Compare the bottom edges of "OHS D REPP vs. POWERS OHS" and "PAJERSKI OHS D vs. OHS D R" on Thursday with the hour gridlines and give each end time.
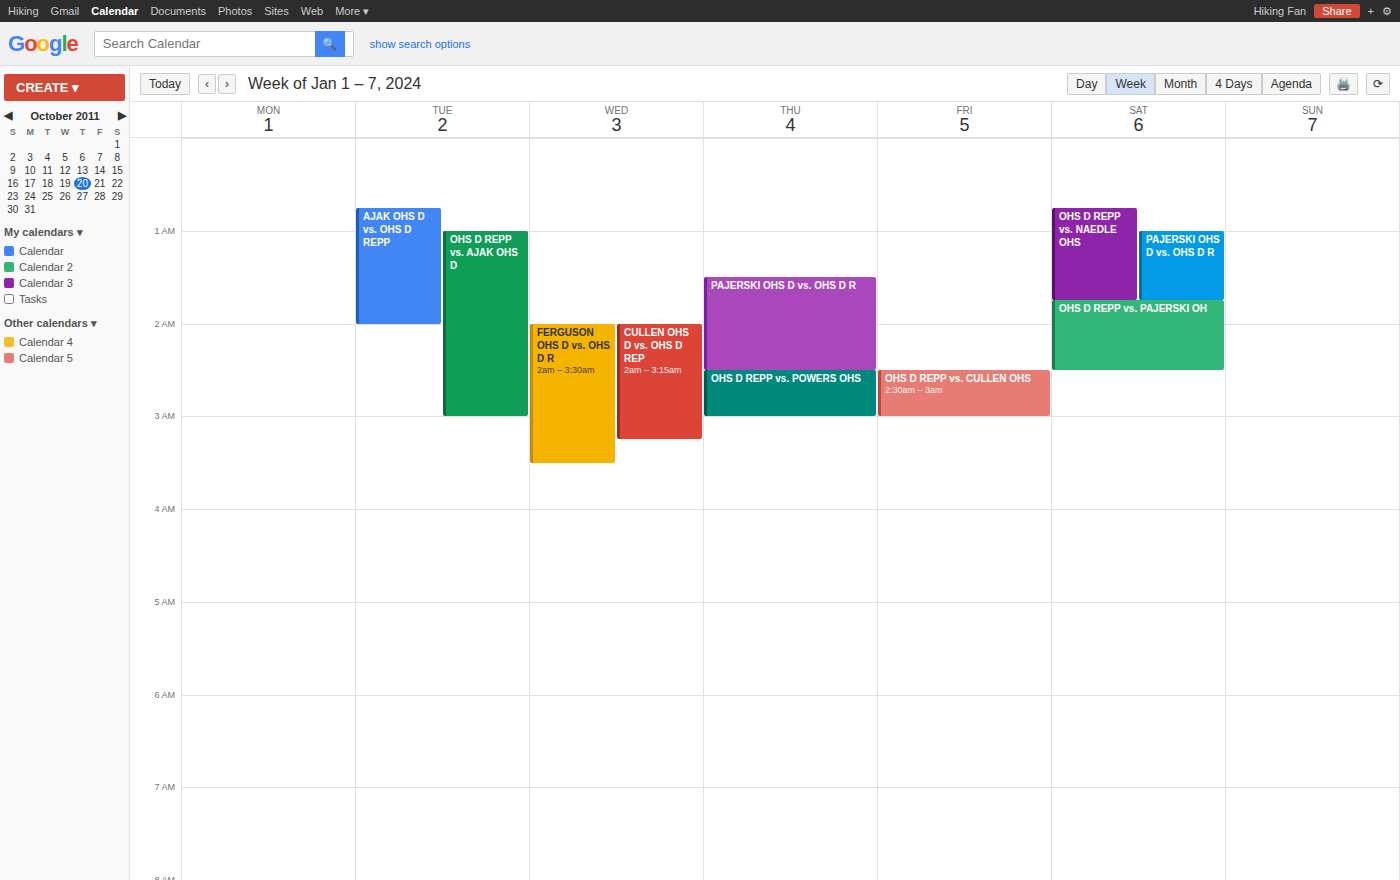
"OHS D REPP vs. POWERS OHS": 3:00 AM, exactly on the 3 AM line. "PAJERSKI OHS D vs. OHS D R": 2:30 AM, halfway between the 2 AM and 3 AM lines.